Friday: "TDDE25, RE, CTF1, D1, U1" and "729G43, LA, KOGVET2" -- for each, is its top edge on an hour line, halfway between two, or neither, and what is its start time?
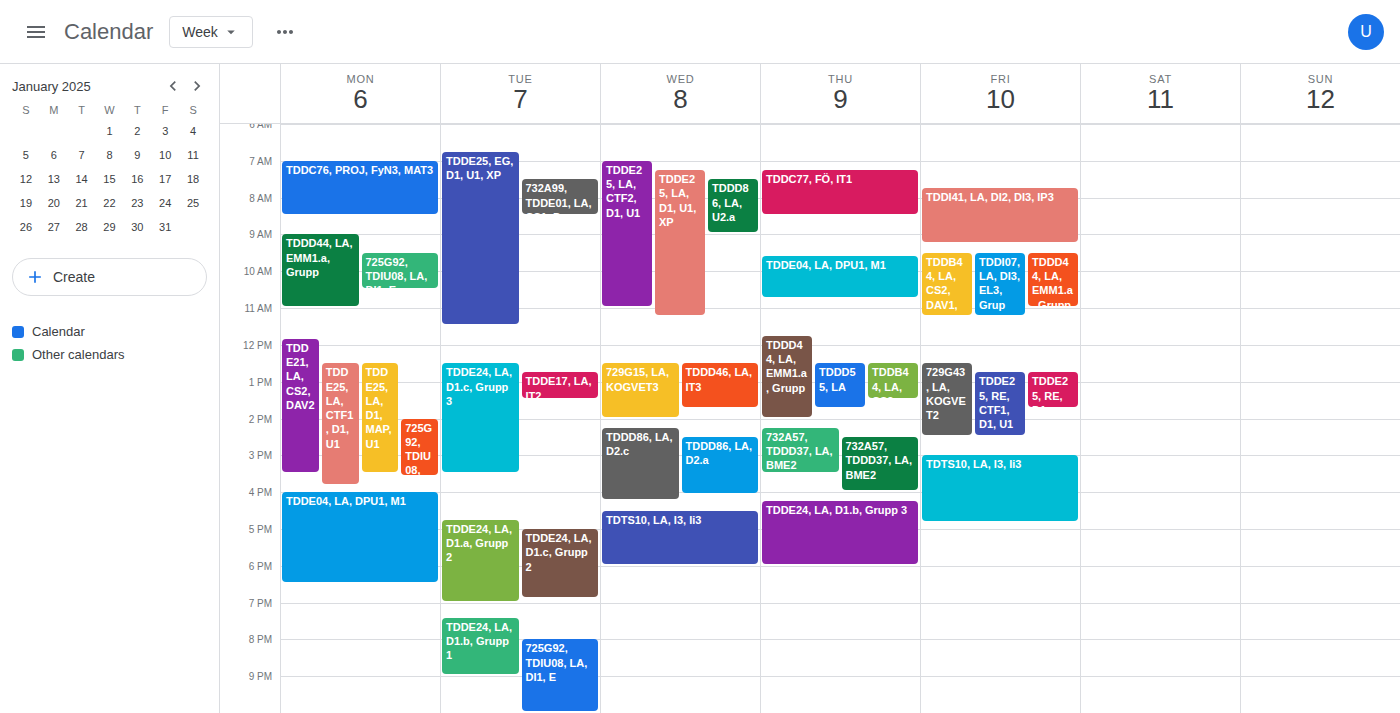
"TDDE25, RE, CTF1, D1, U1": 12:45 PM, neither: three quarters of the way from the 12 PM line to the 1 PM line. "729G43, LA, KOGVET2": 12:30 PM, halfway between the 12 PM and 1 PM lines.